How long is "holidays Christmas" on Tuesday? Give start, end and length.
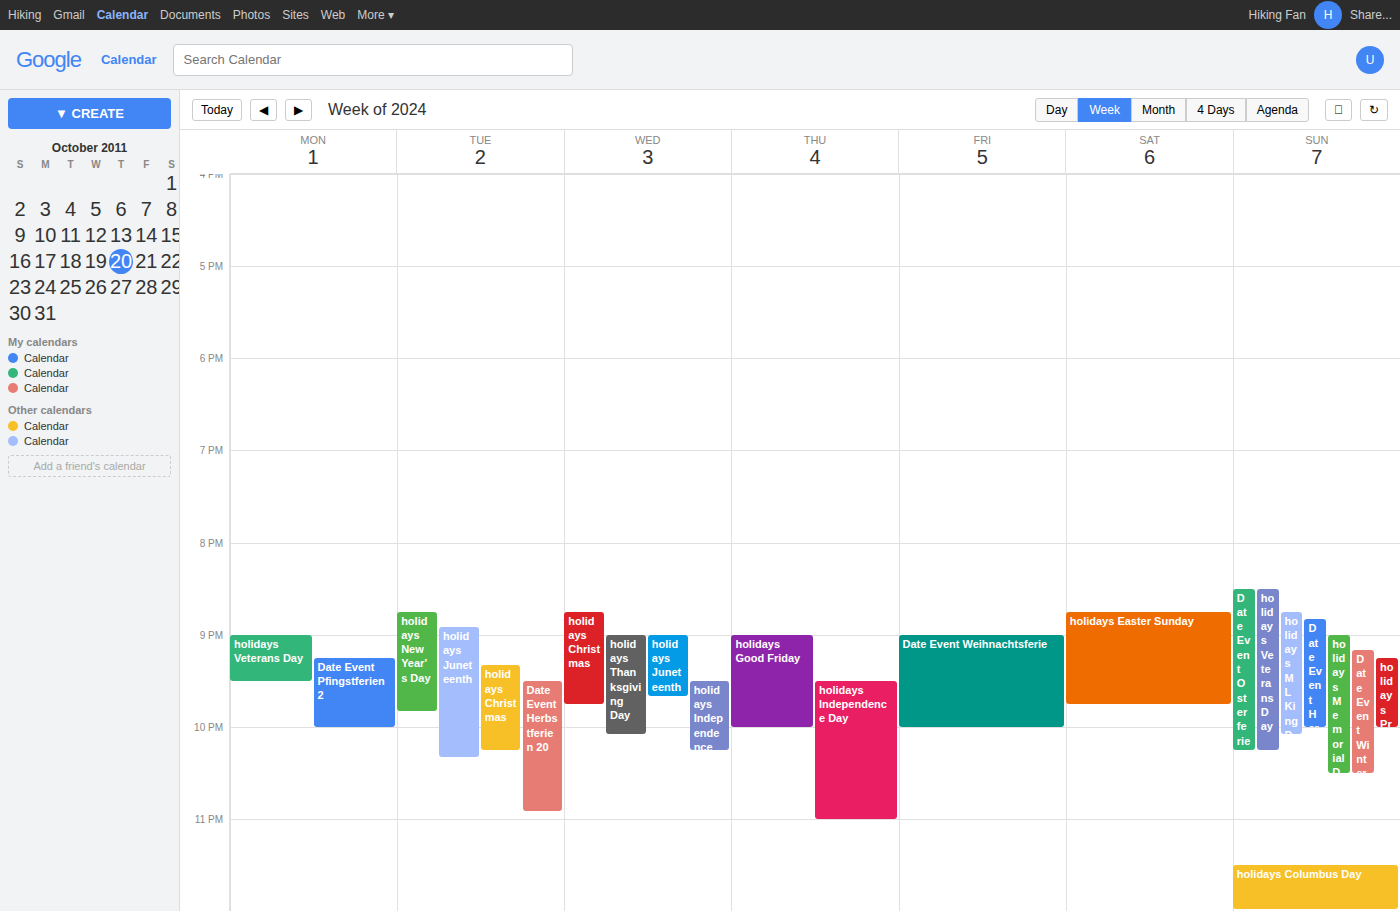
9:20 PM to 10:15 PM, 55 minutes